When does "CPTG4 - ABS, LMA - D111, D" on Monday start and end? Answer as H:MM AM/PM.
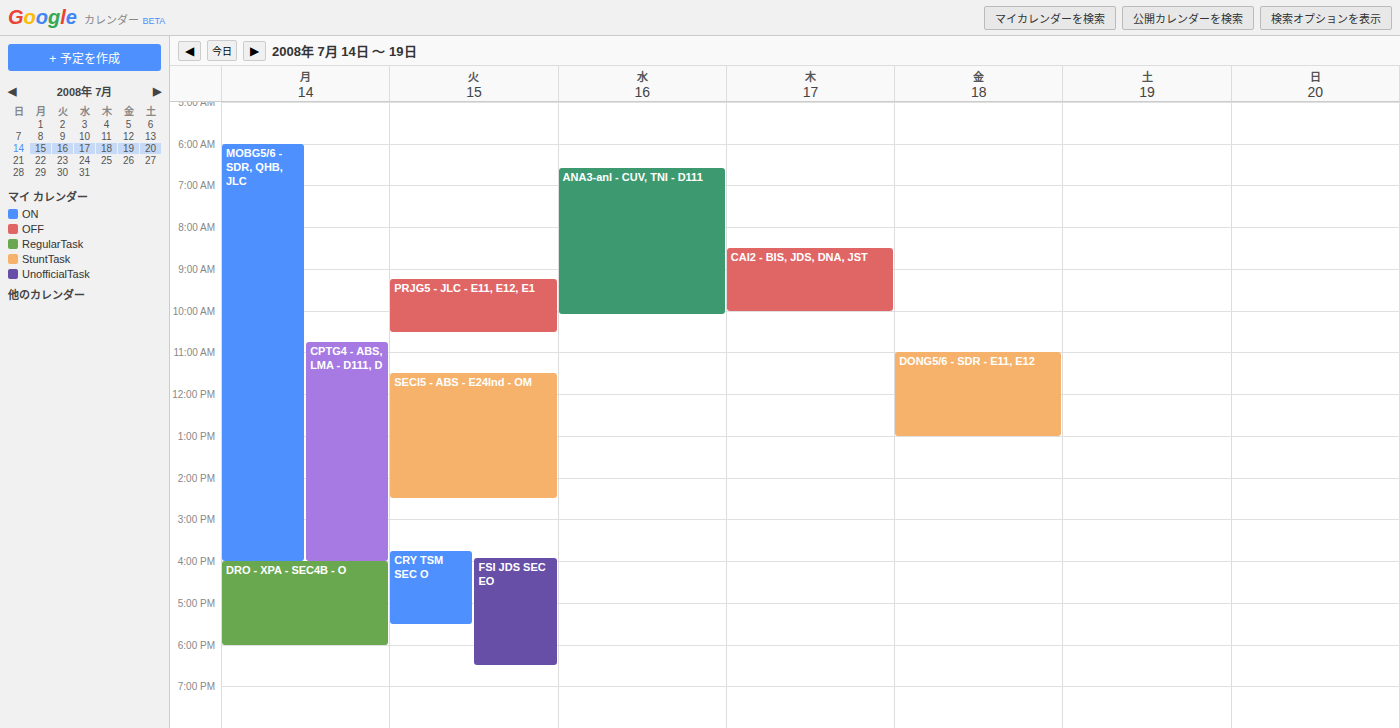
10:45 AM to 4:00 PM